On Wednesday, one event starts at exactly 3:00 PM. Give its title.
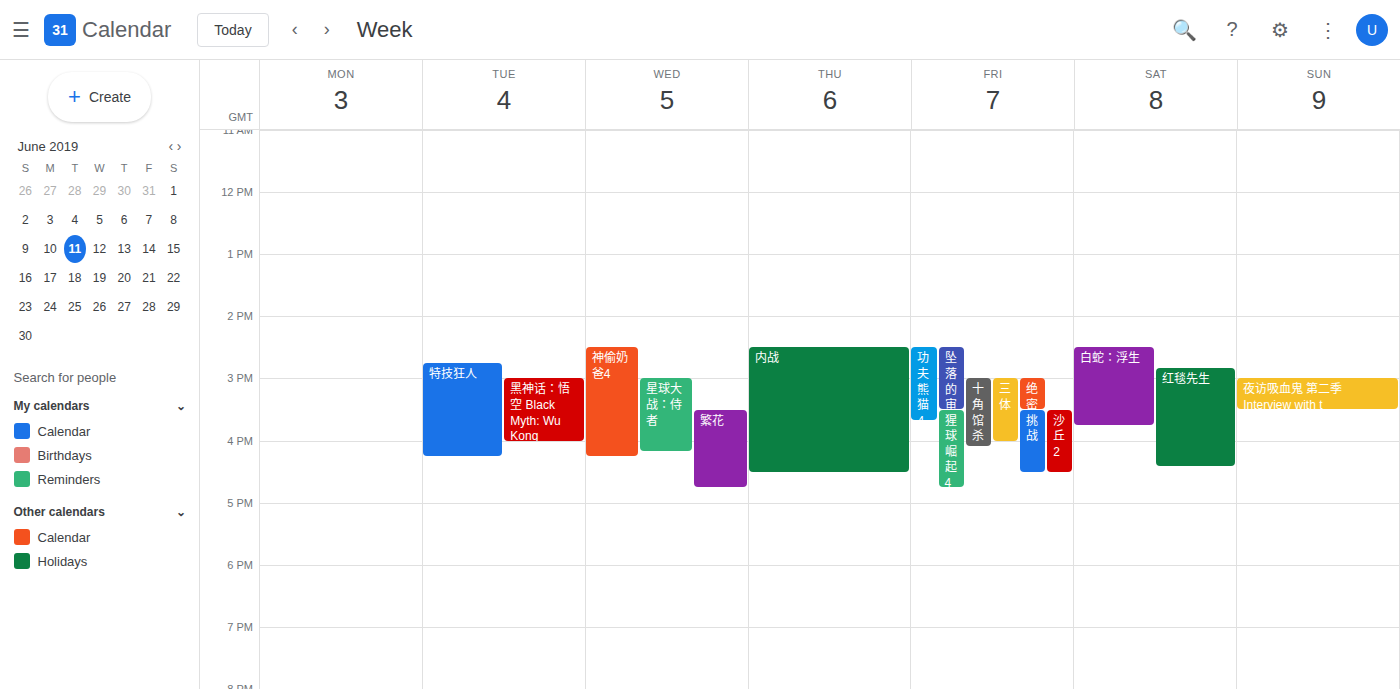
"星球大战：侍者"